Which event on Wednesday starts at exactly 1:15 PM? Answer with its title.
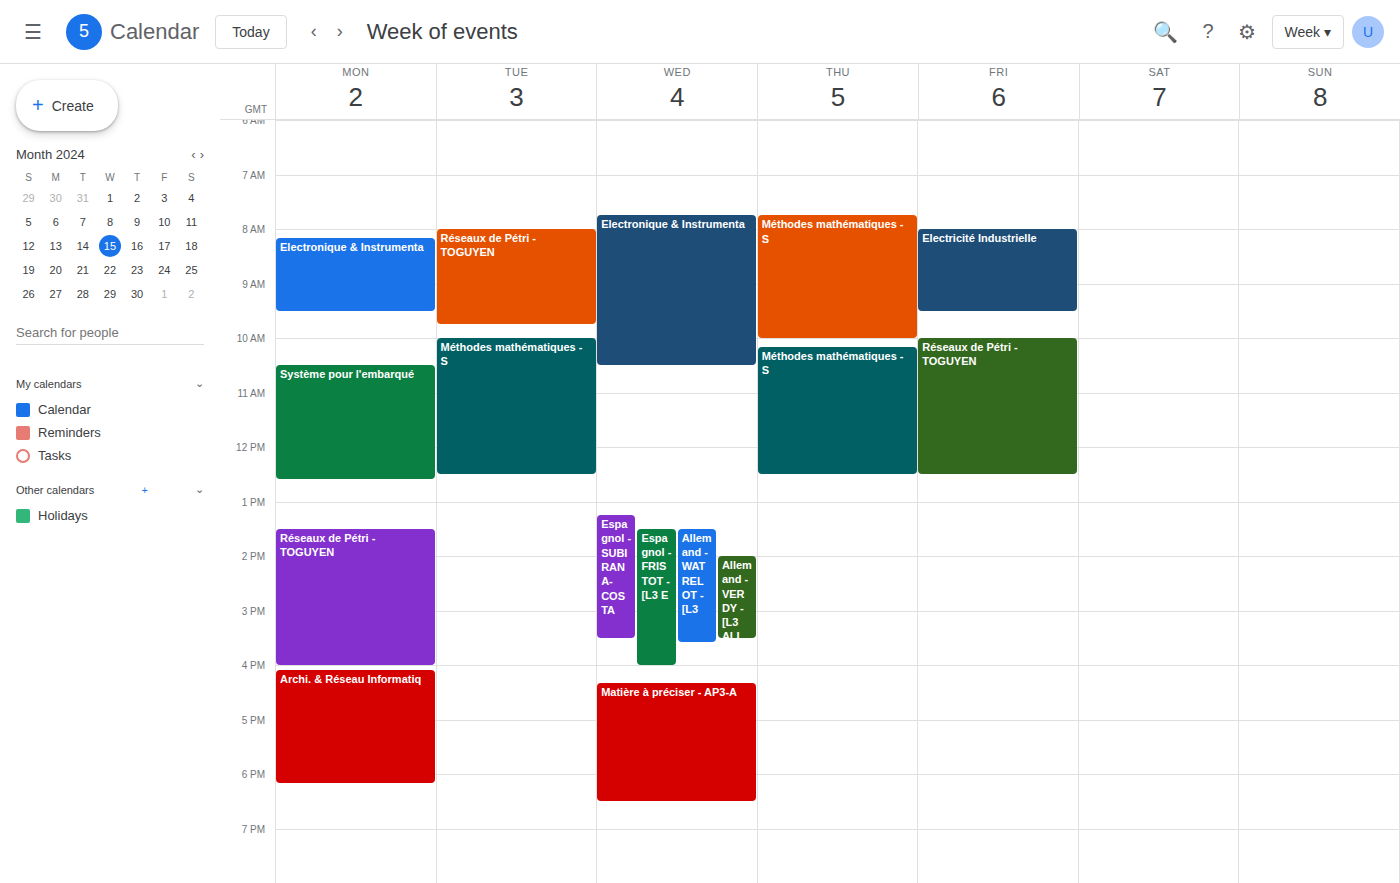
"Espagnol - SUBIRANA-COSTA"